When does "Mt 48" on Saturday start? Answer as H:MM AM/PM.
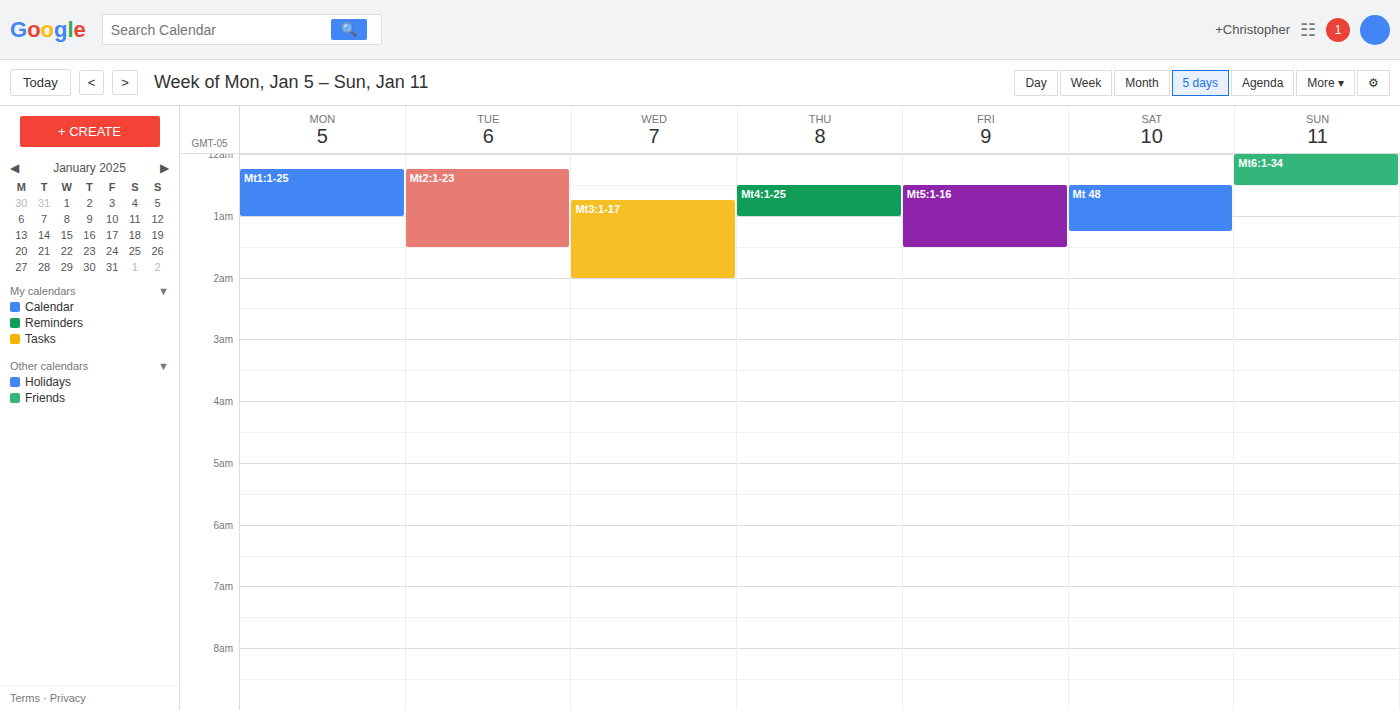
12:30 AM